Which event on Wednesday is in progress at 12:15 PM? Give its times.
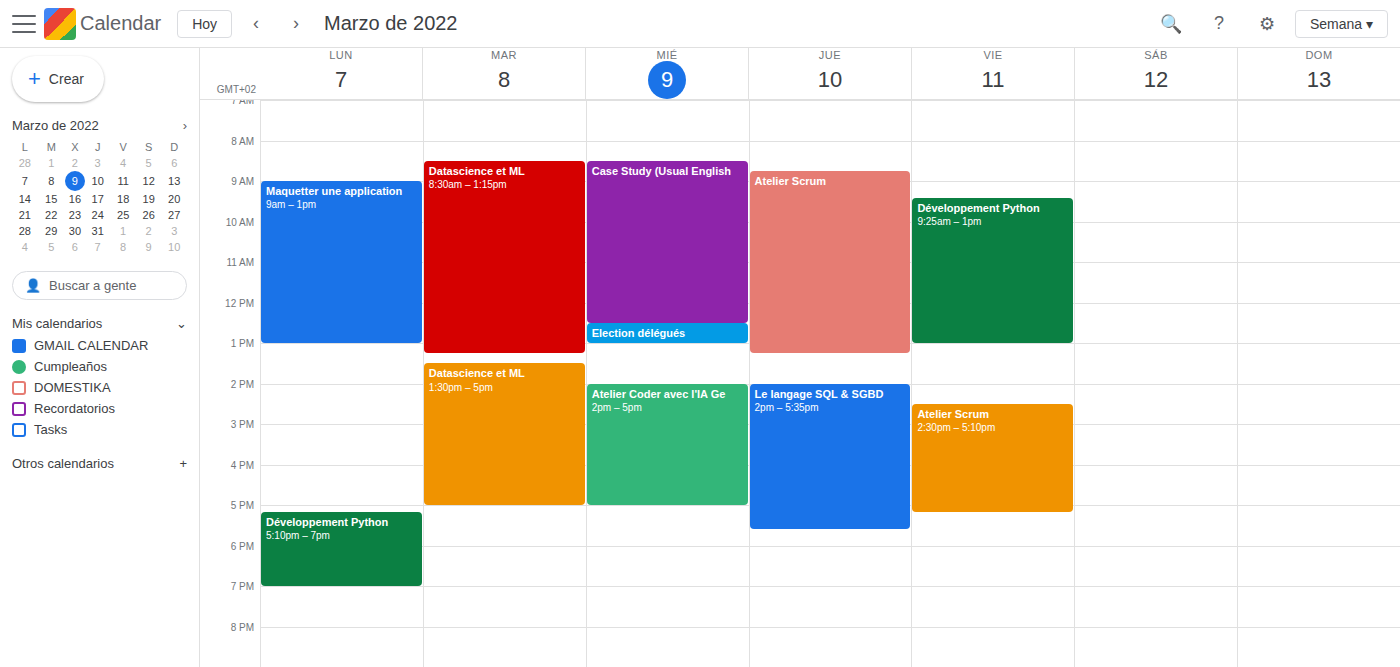
"Case Study (Usual English", 8:30 AM to 12:30 PM